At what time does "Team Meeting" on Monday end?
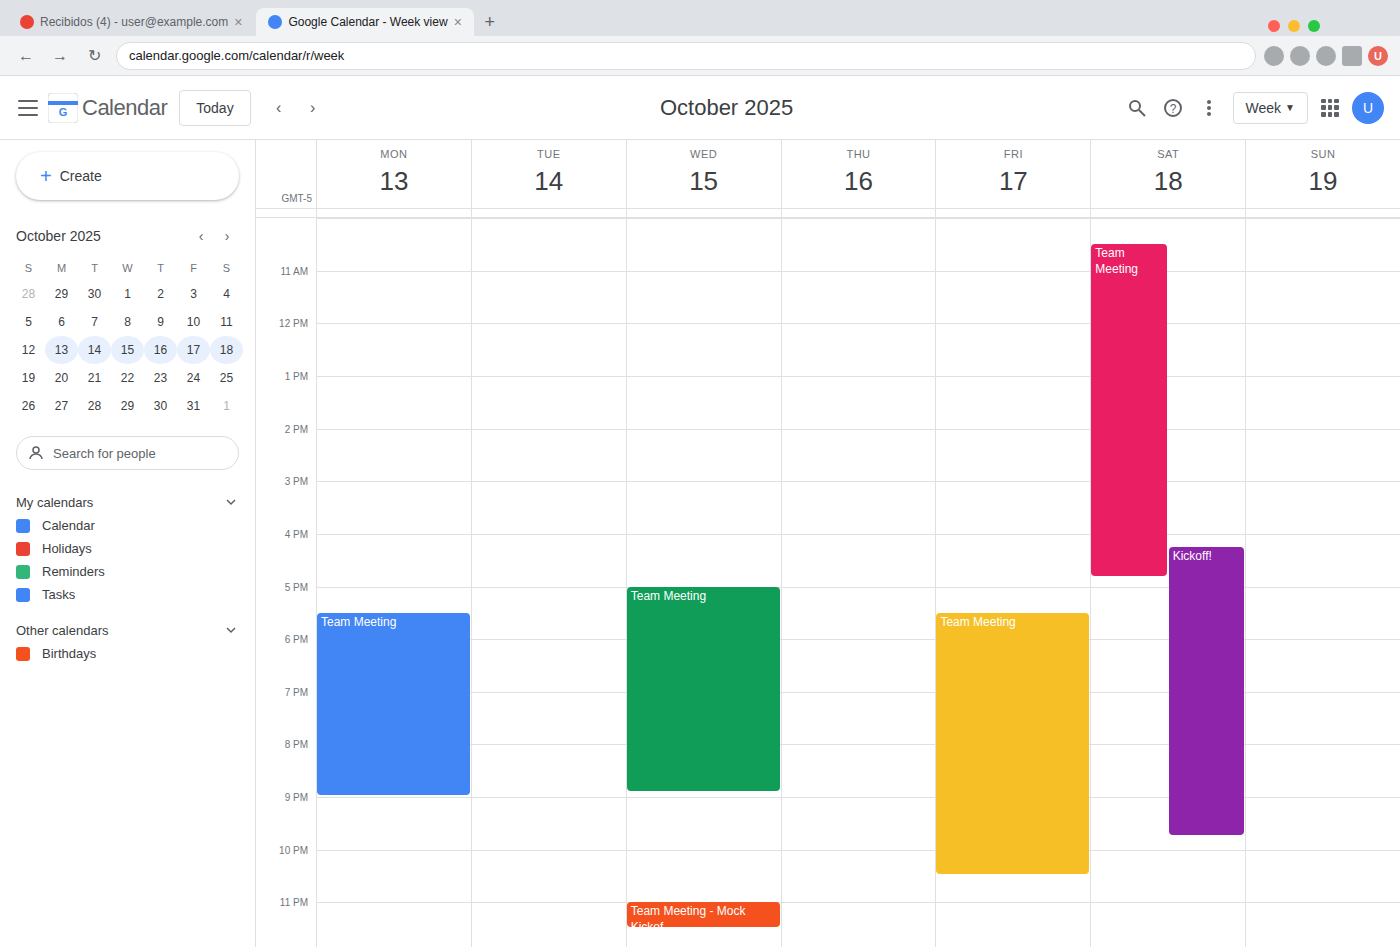
9:00 PM